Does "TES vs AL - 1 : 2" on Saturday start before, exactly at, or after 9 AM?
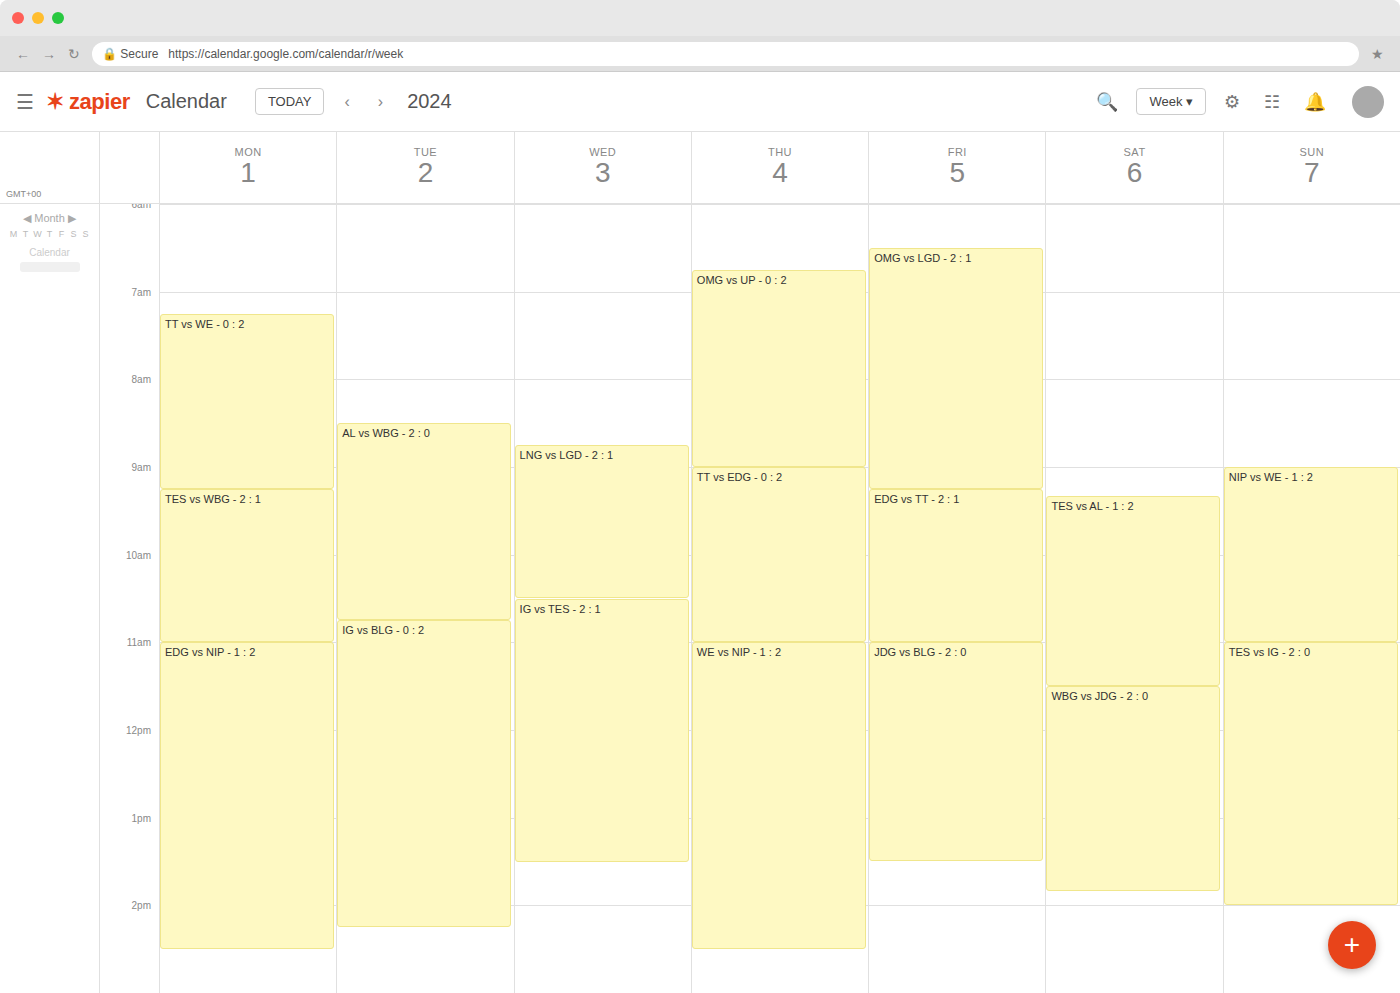
9:20 AM -- after 9 AM, 20 minutes below the 9 AM line.